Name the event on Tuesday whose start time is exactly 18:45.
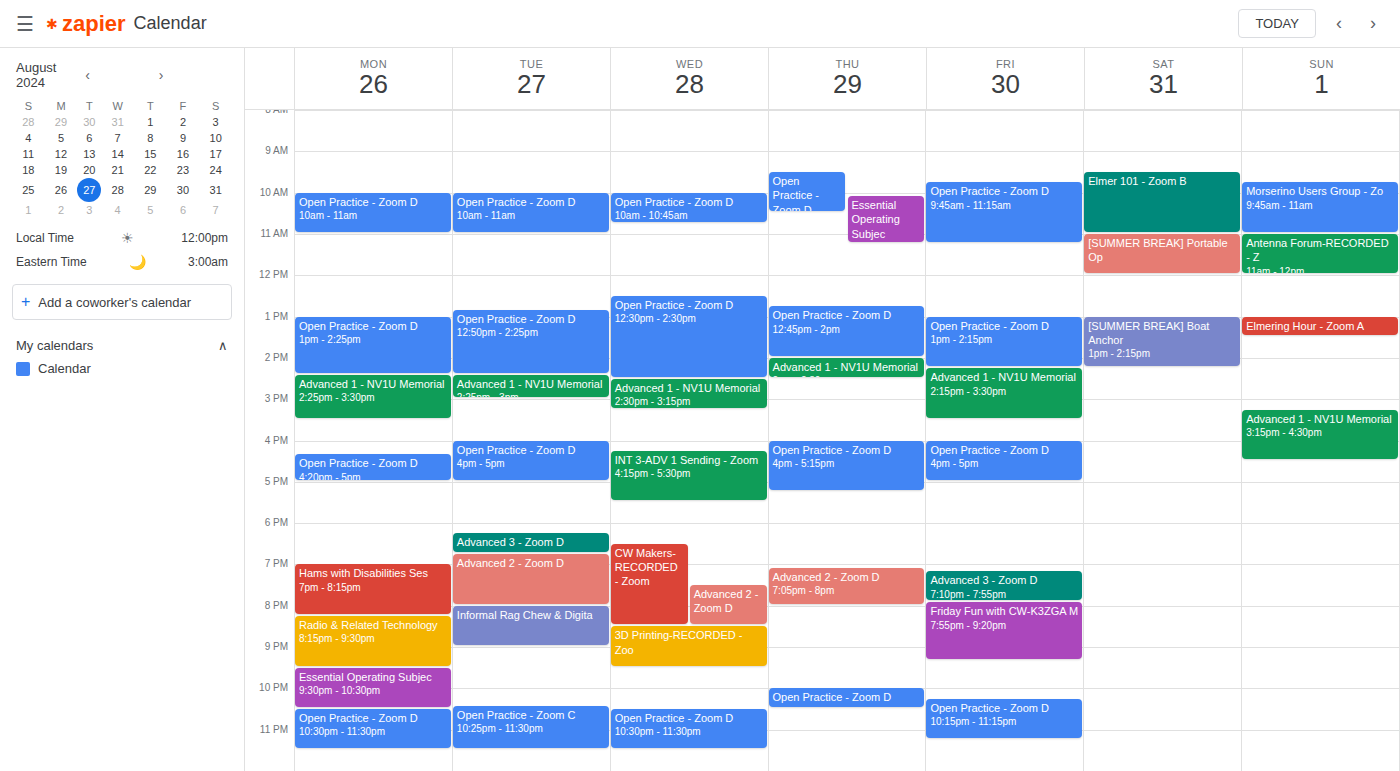
"Advanced 2 - Zoom D"